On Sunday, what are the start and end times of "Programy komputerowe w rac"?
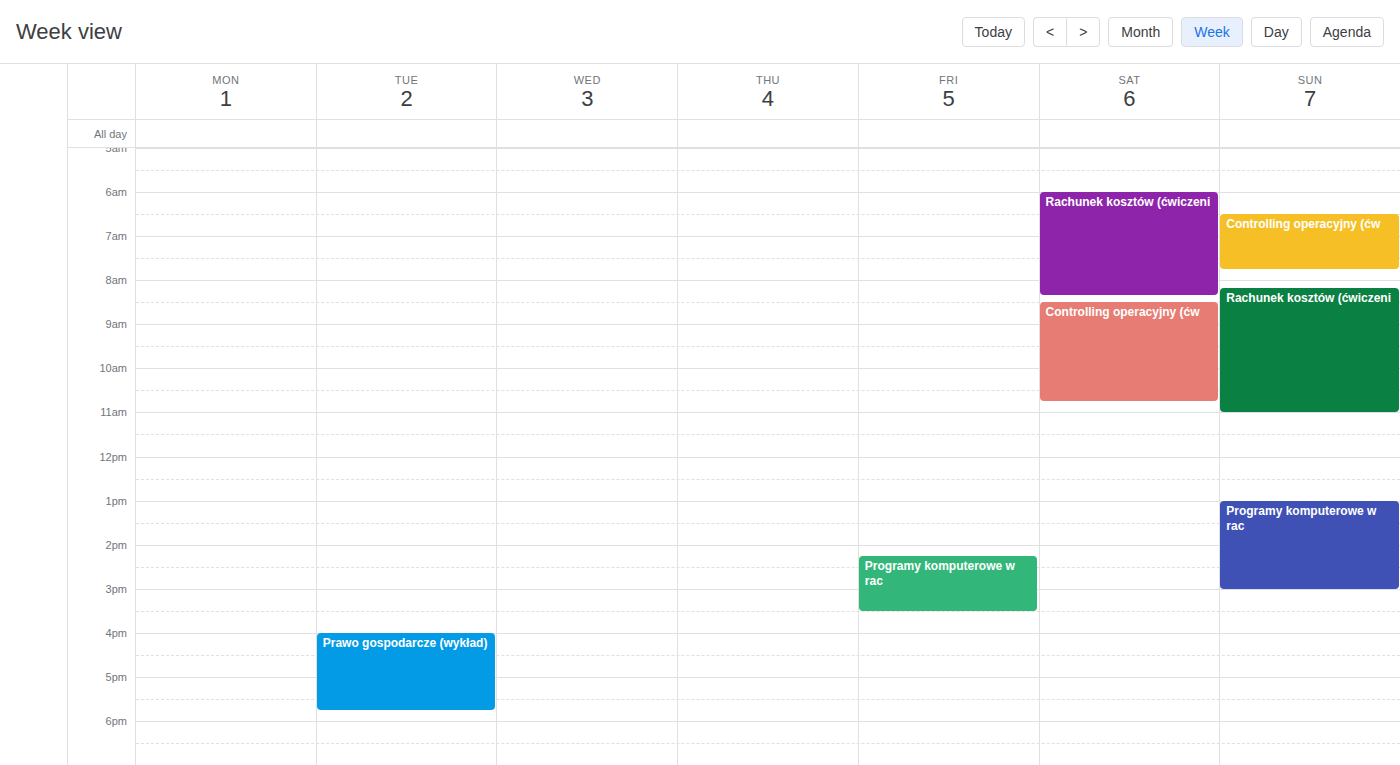
1:00 PM to 3:00 PM